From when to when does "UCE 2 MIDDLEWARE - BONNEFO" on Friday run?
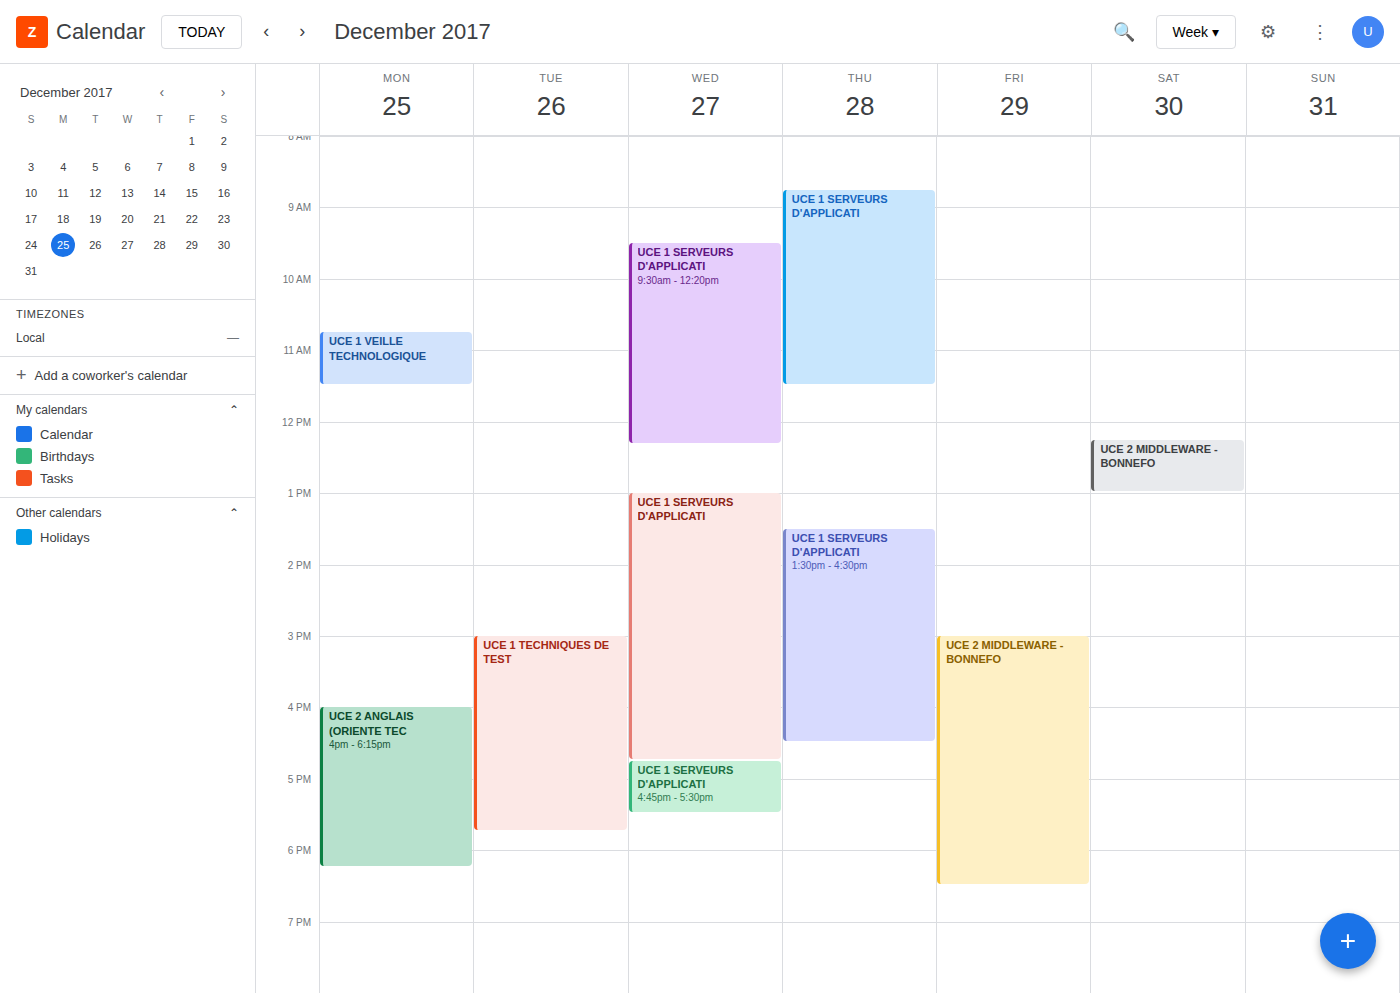
15:00 to 18:30